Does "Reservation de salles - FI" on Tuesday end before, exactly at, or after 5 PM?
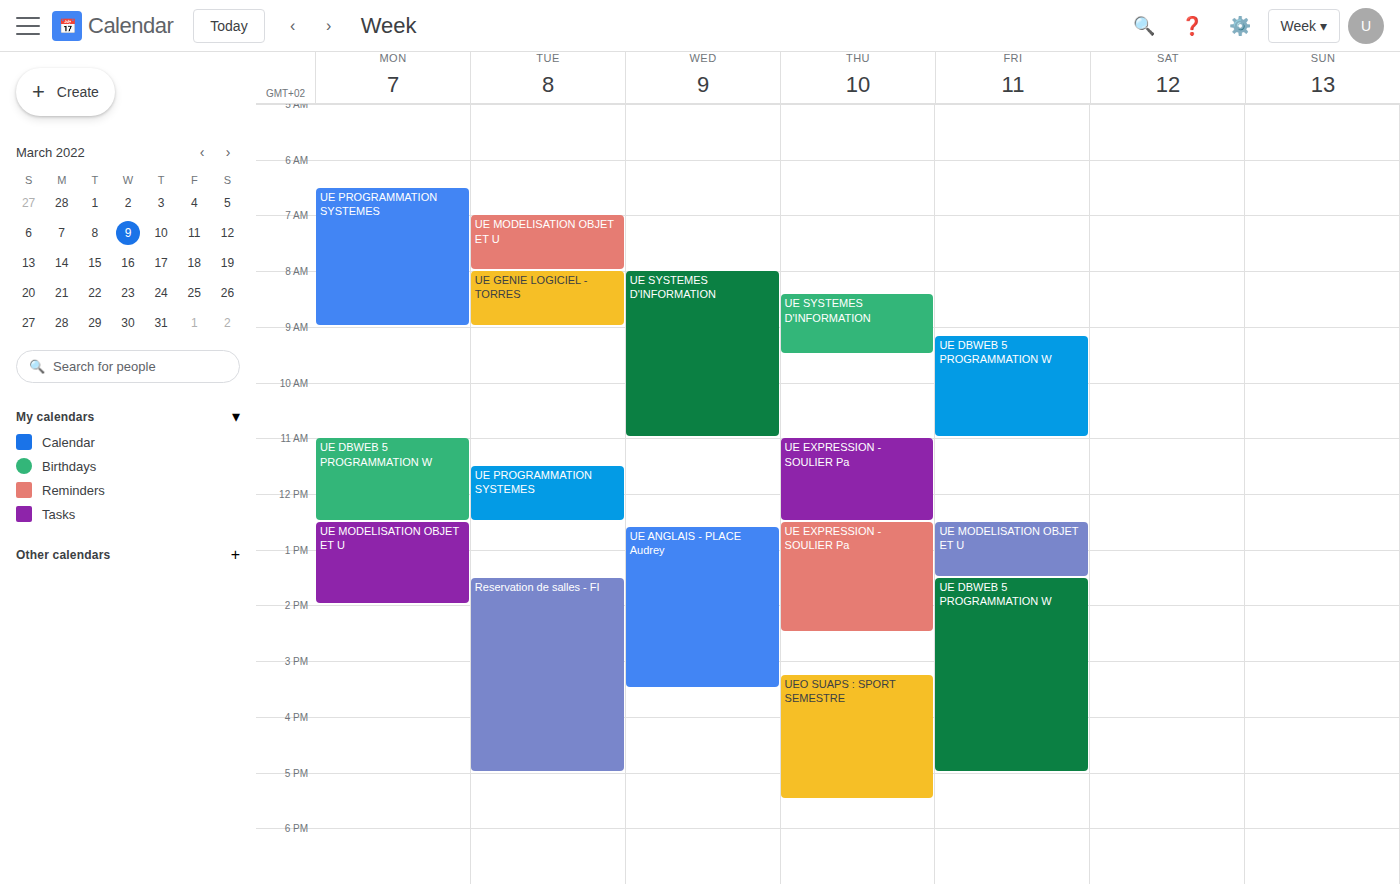
5:00 PM -- exactly at 5 PM, on the 5 PM line.